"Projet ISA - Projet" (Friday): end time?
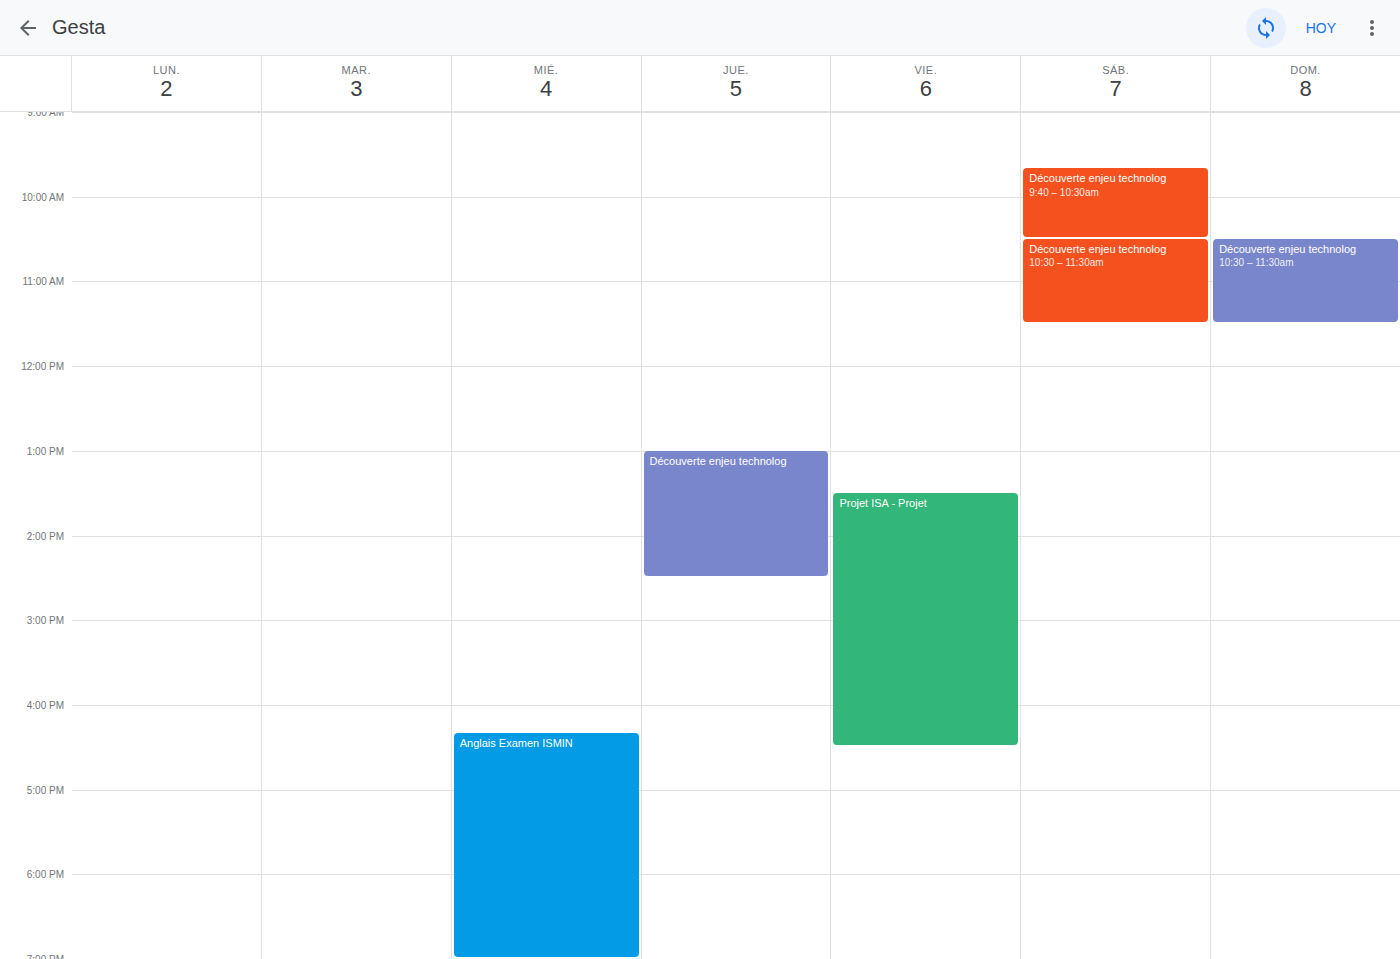
16:30